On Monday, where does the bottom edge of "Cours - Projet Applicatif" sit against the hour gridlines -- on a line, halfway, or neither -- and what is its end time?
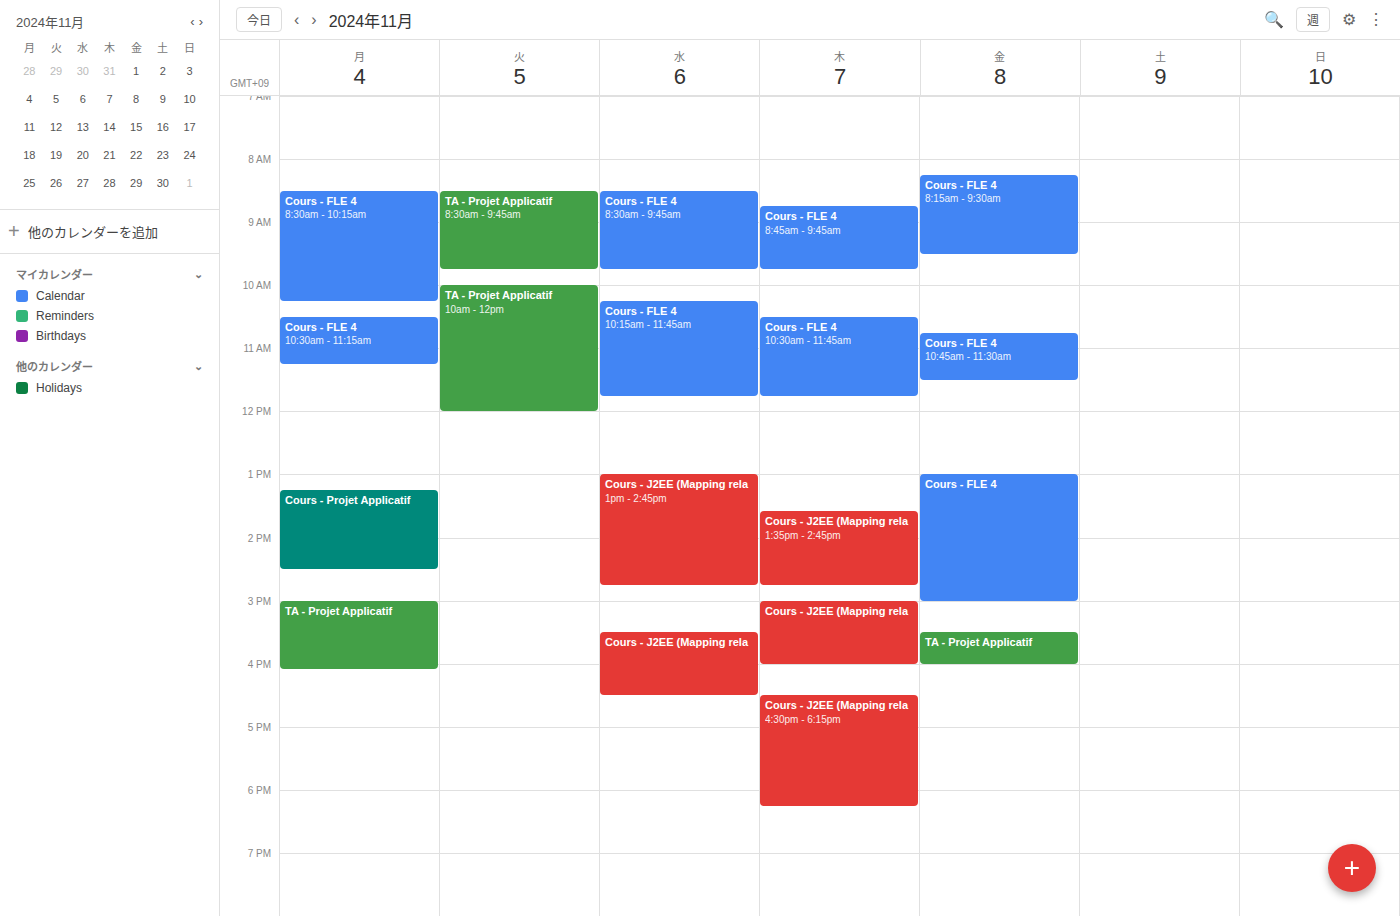
14:30 -- halfway between the 14:00 and 15:00 lines.